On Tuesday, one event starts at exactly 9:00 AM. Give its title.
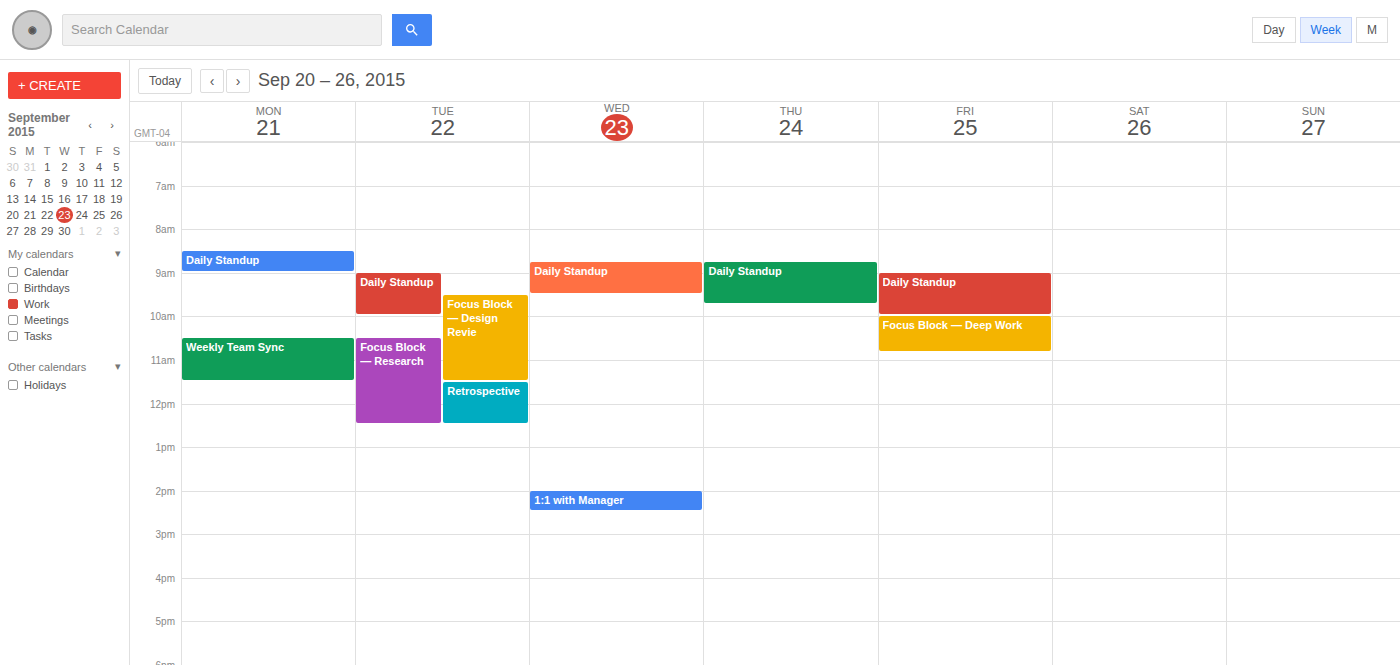
"Daily Standup"